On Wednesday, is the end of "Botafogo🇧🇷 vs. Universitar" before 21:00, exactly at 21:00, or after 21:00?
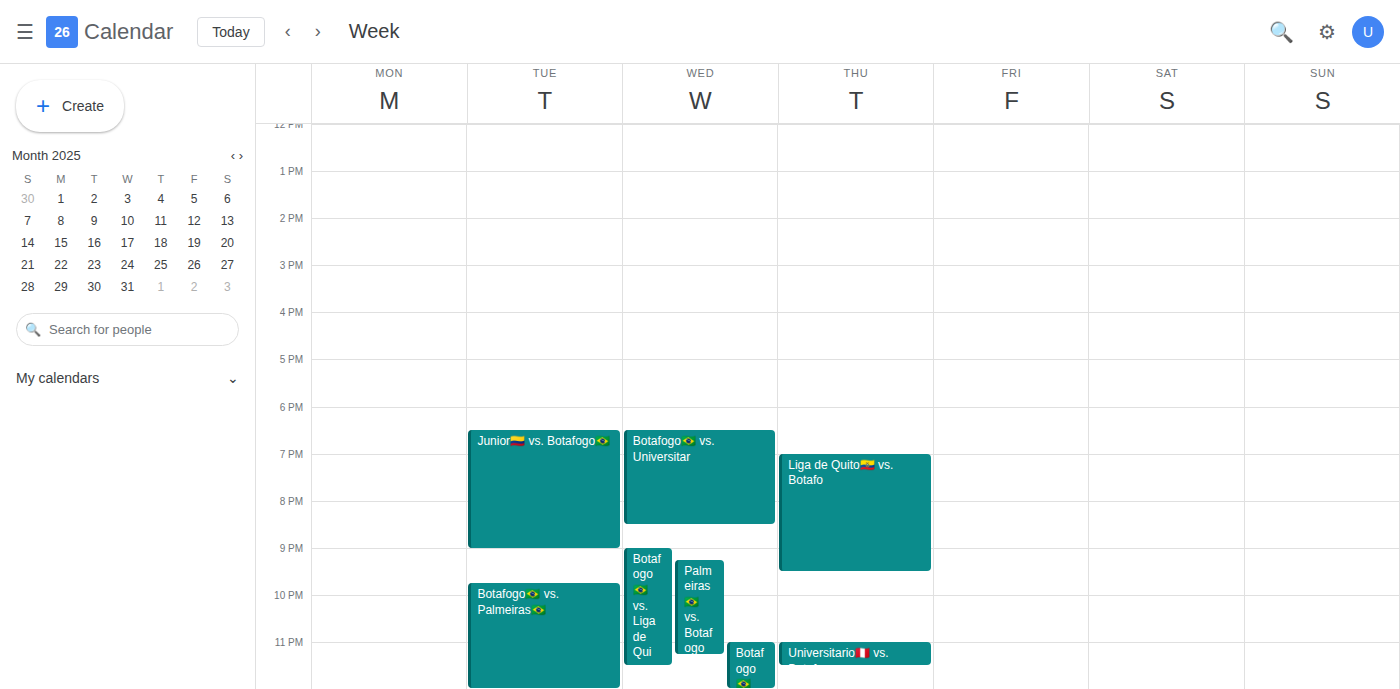
20:30 -- before 21:00, 30 minutes above the 21:00 line.